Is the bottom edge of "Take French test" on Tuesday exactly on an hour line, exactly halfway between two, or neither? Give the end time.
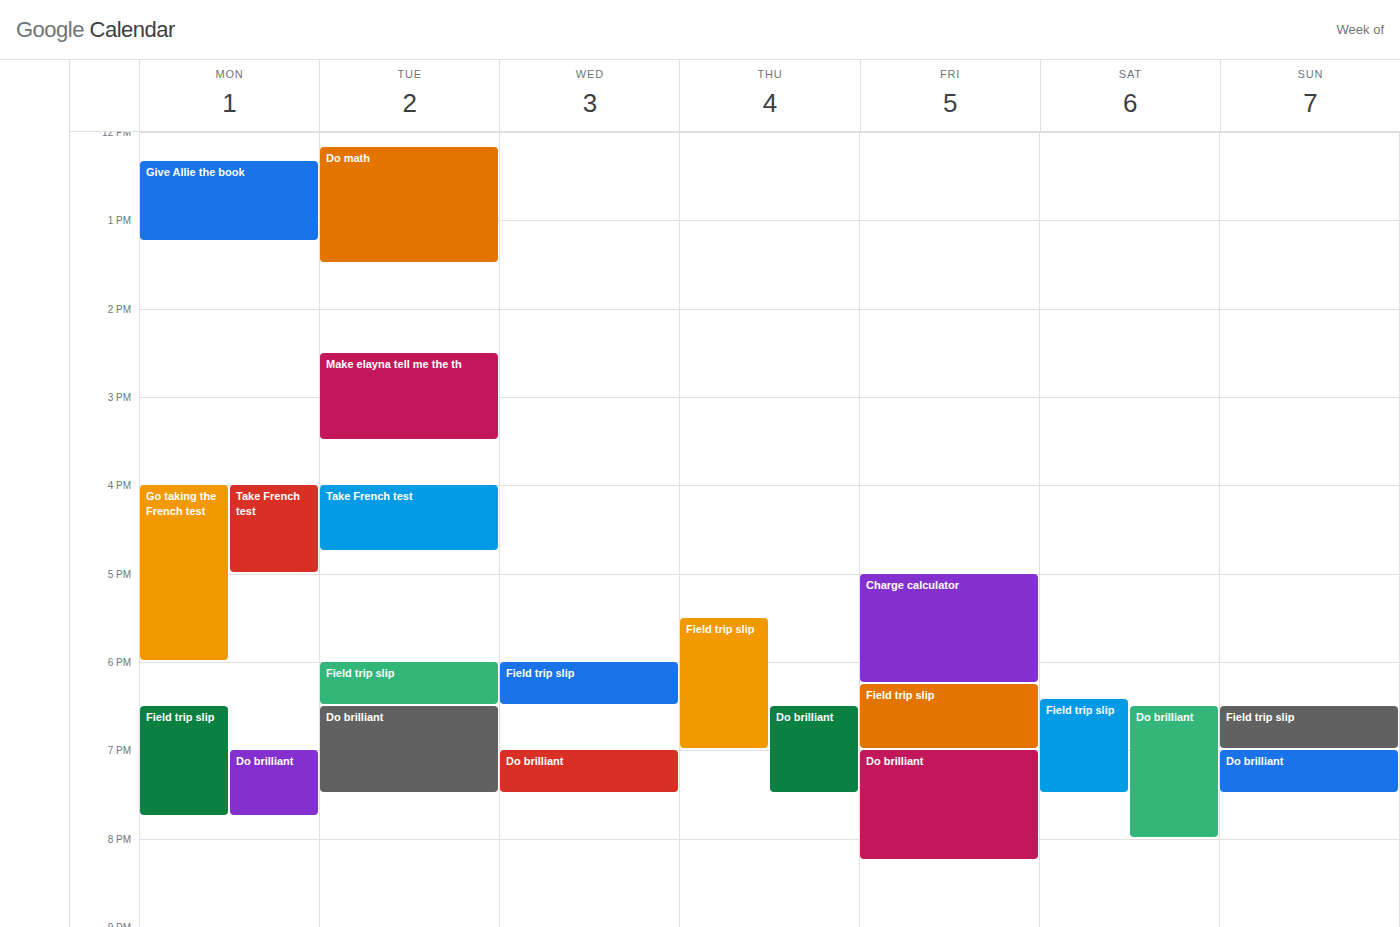
4:45 PM -- neither: three quarters of the way from the 4 PM line to the 5 PM line.